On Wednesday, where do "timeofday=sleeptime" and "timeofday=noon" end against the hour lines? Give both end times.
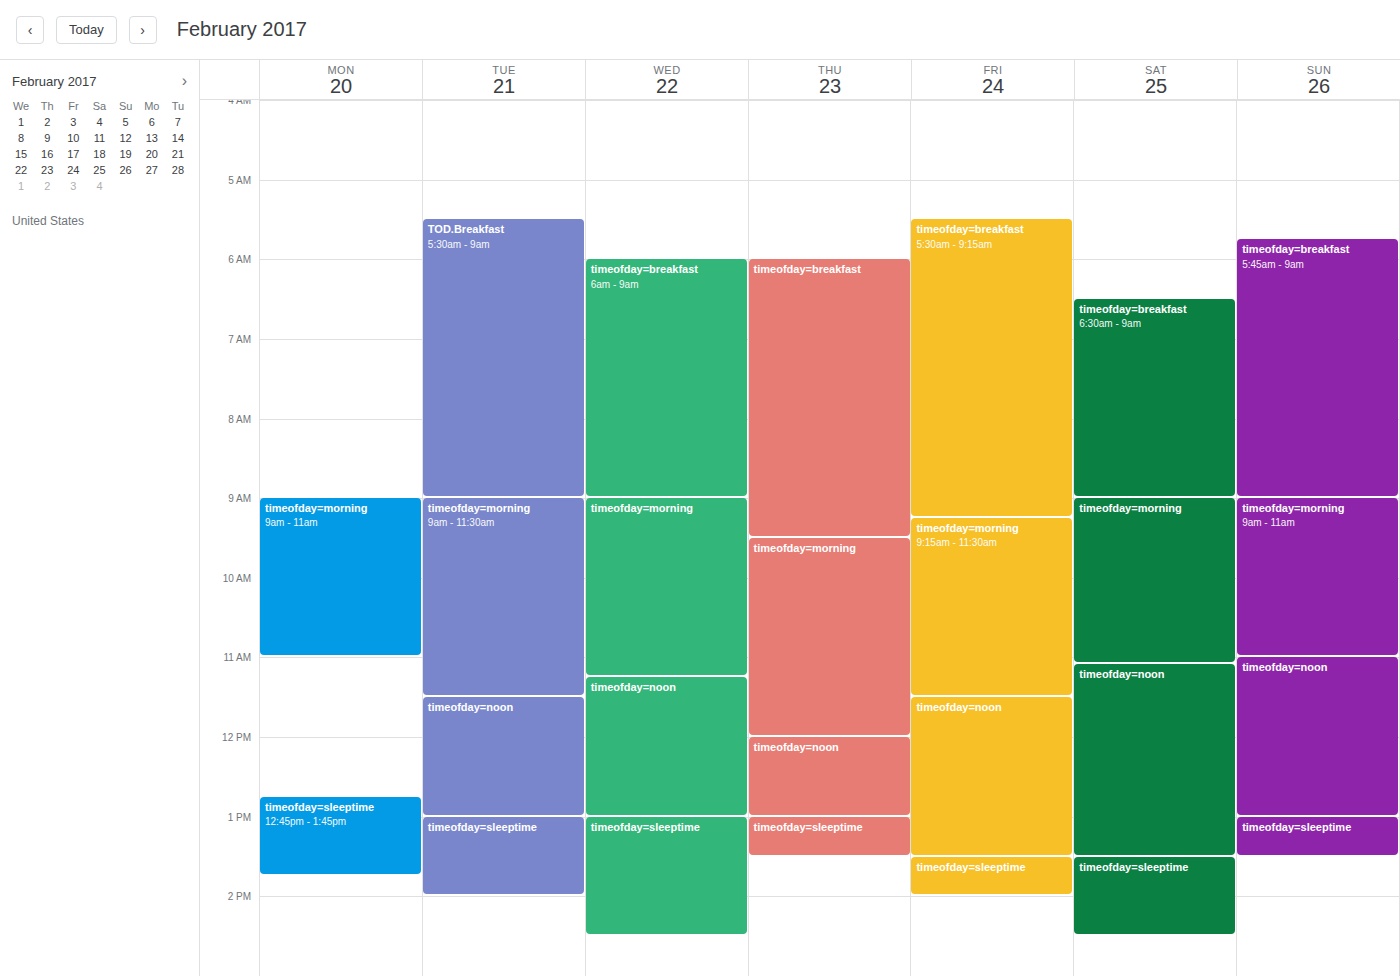
"timeofday=sleeptime": 2:30 PM, halfway between the 2 PM and 3 PM lines. "timeofday=noon": 1:00 PM, exactly on the 1 PM line.